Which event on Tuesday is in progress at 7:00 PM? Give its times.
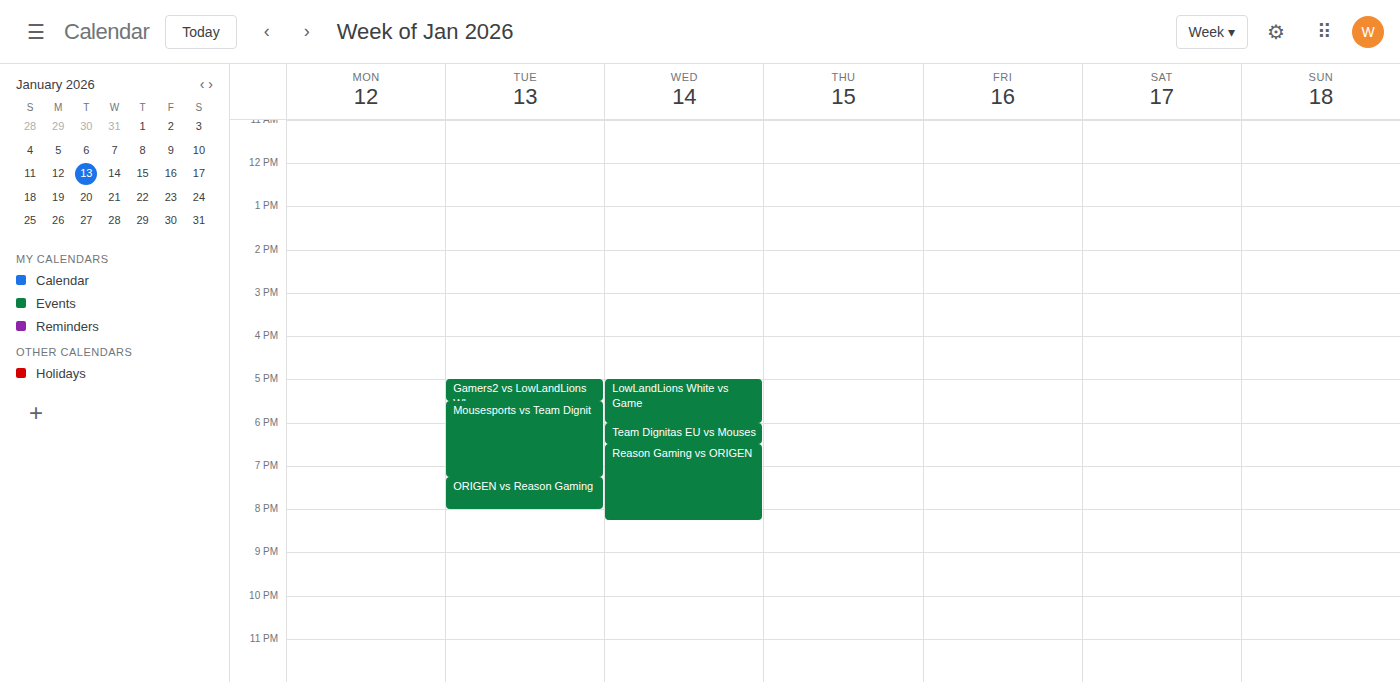
"Mousesports vs Team Dignit", 5:30 PM to 7:15 PM